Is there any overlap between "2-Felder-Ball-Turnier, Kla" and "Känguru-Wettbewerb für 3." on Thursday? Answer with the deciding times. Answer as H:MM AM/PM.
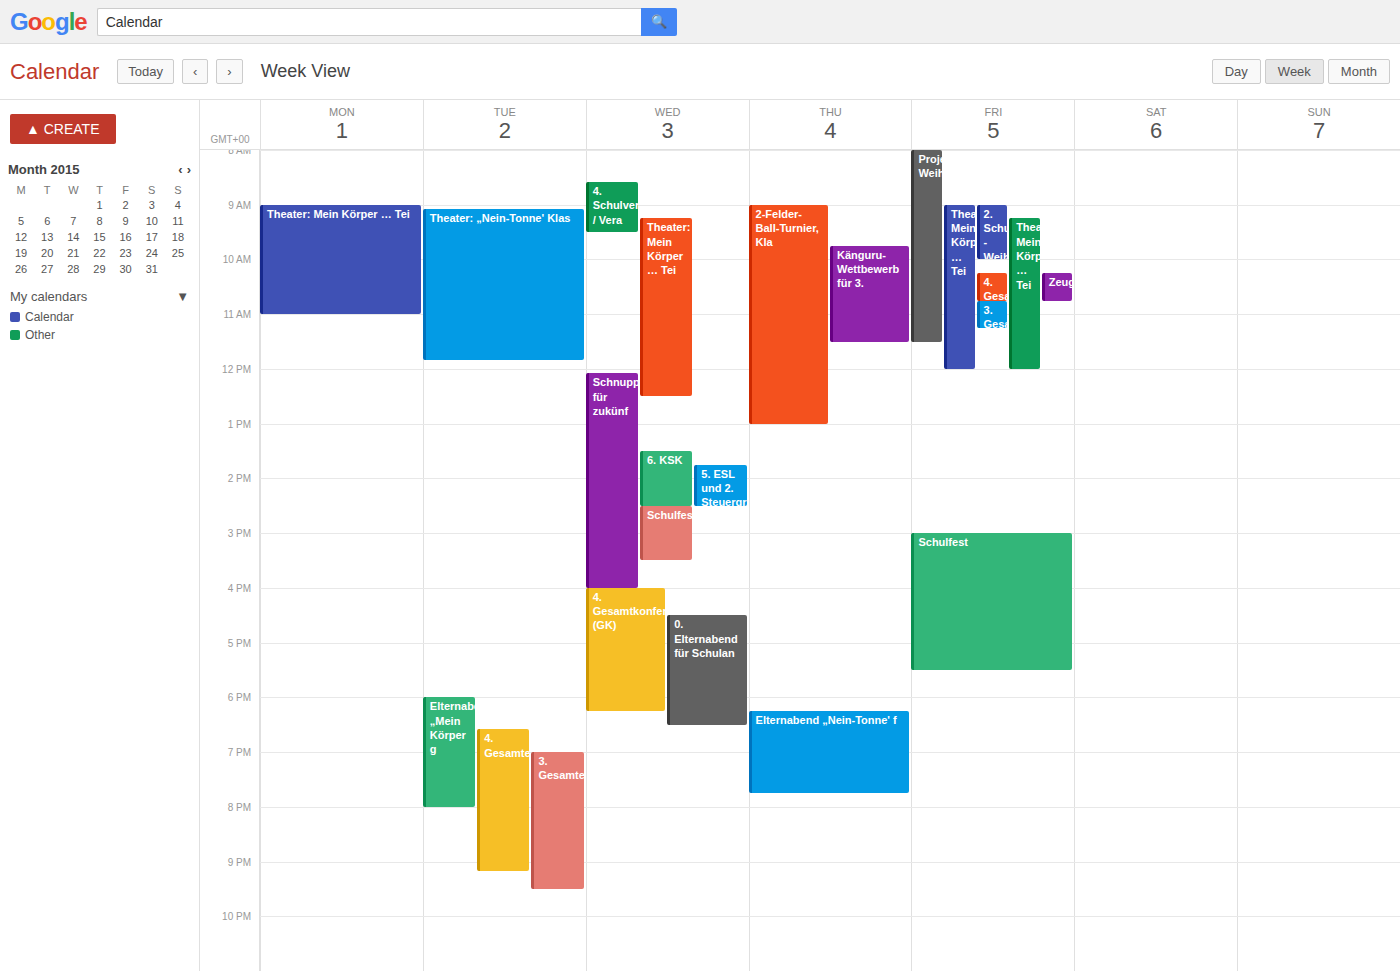
"Känguru-Wettbewerb für 3." runs 9:45 AM to 11:30 AM, inside "2-Felder-Ball-Turnier, Kla" -- they overlap.